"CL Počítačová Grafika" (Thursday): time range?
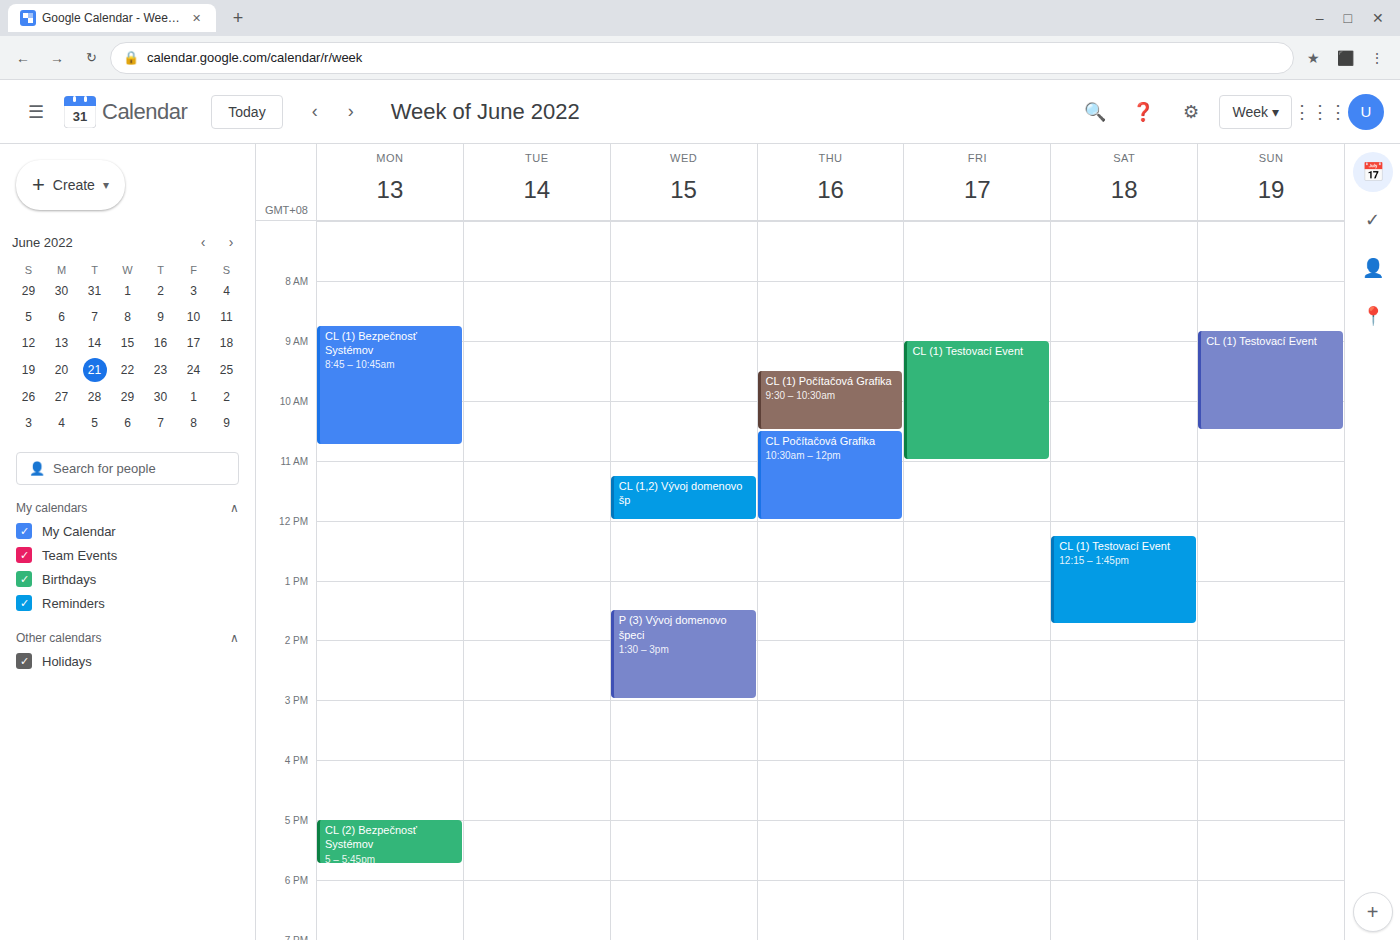
10:30 AM to 12:00 PM